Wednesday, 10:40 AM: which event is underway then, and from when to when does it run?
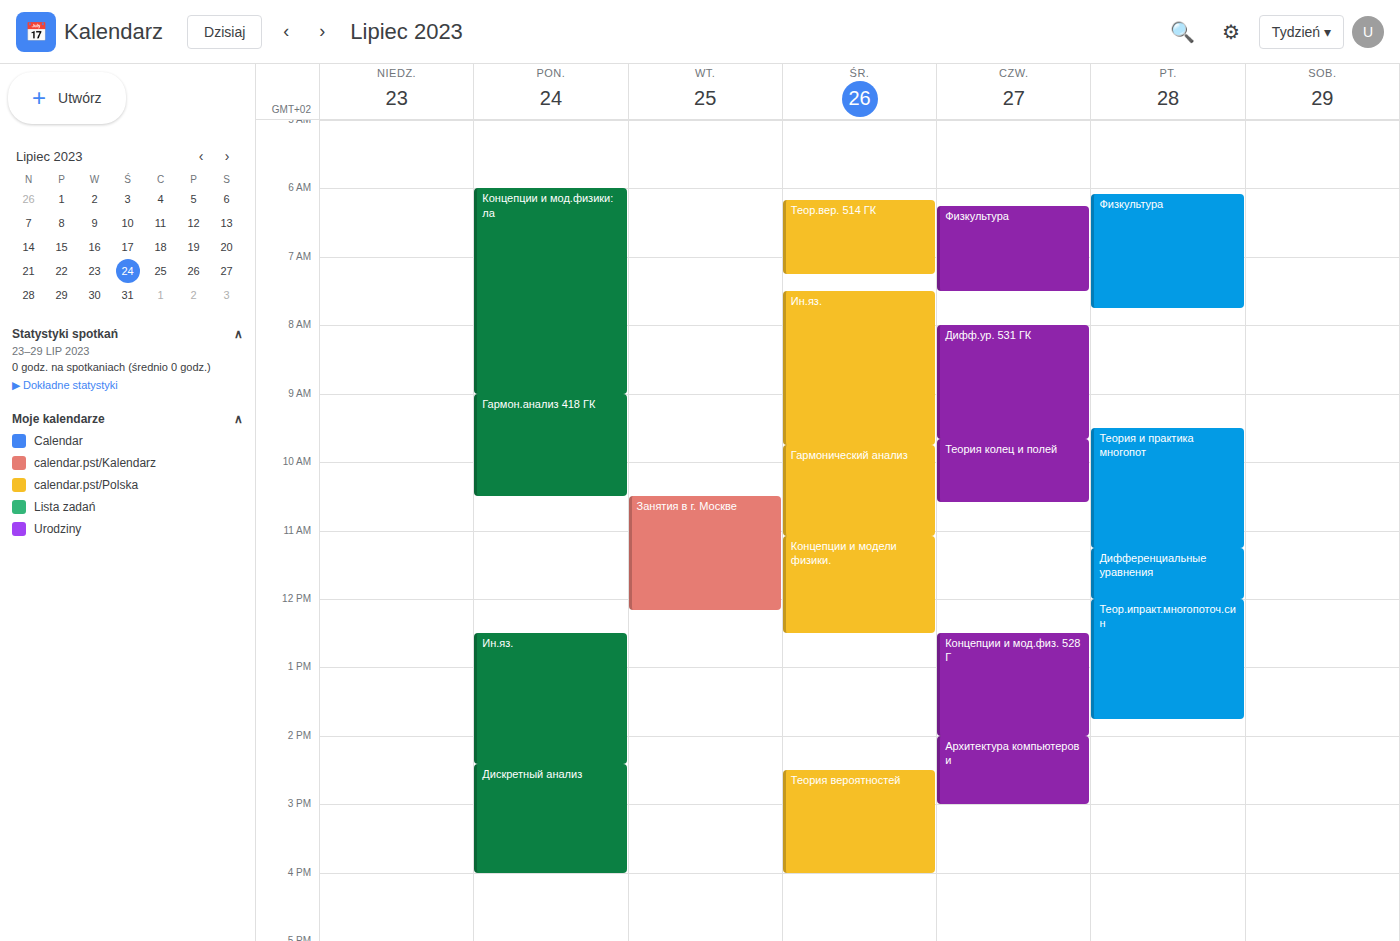
"Гармонический анализ", 9:45 AM to 11:05 AM